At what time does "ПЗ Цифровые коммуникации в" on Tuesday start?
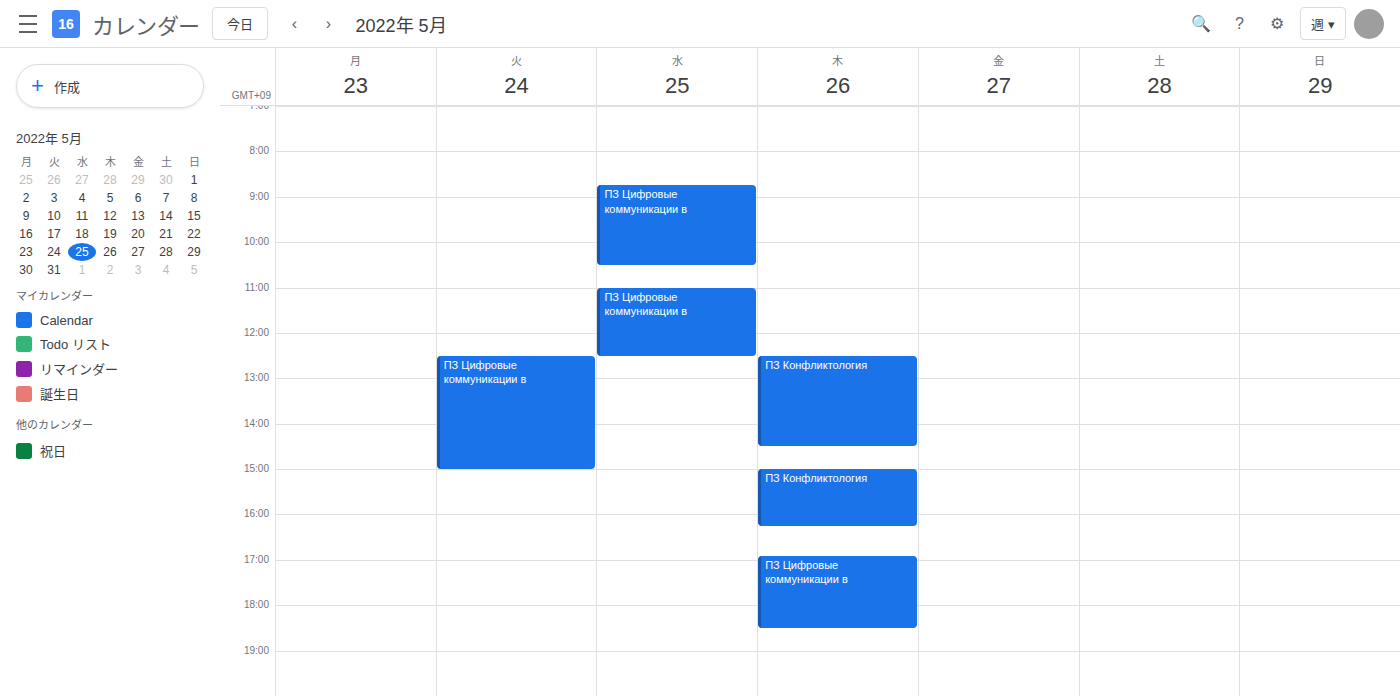
12:30 PM